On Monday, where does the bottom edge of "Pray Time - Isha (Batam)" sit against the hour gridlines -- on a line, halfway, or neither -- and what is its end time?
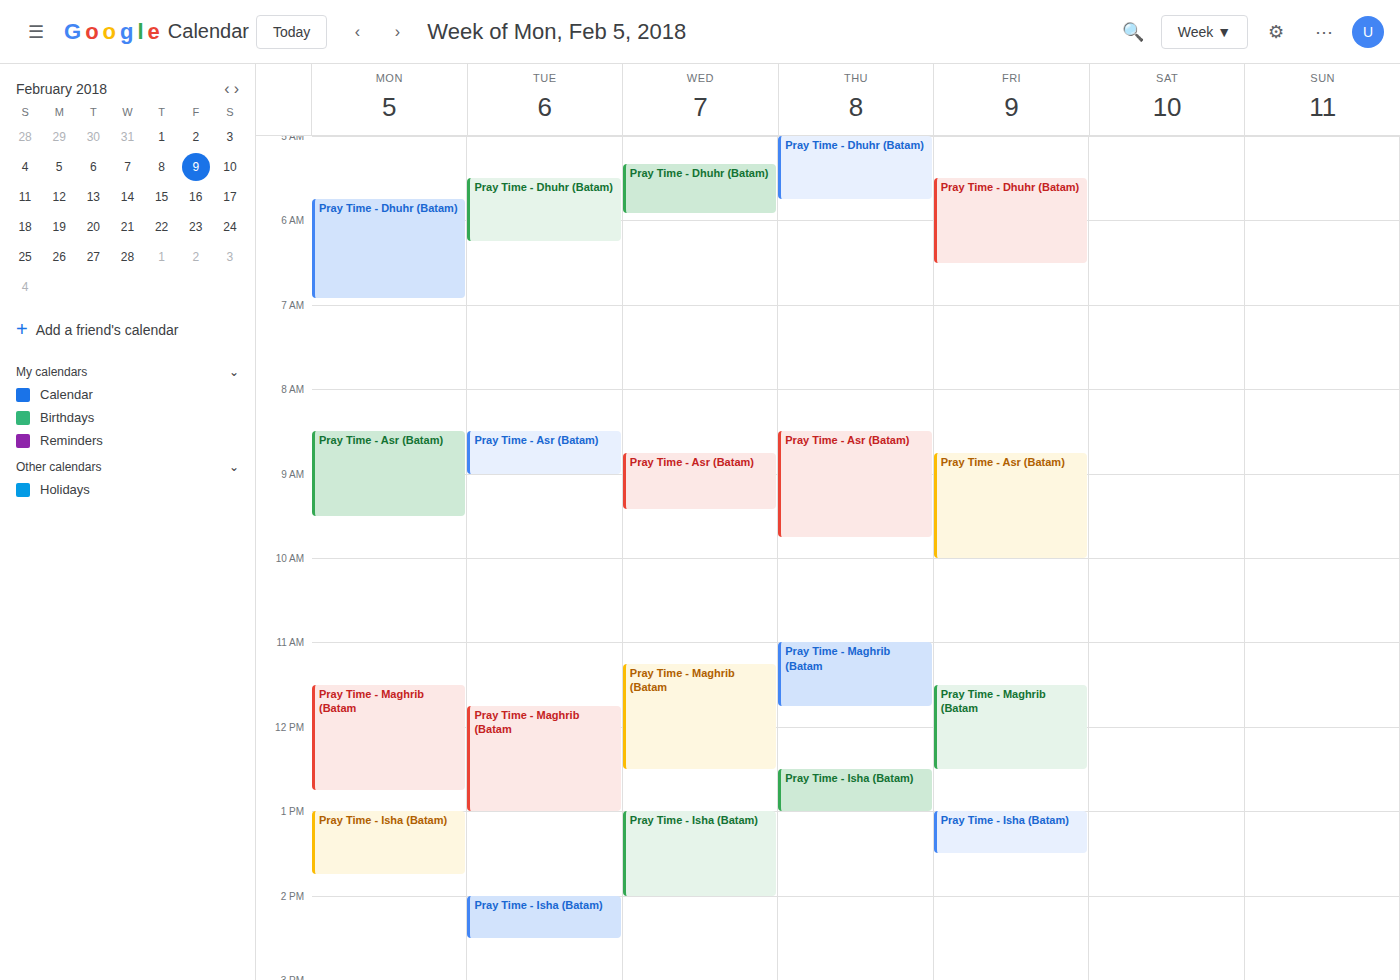
1:45 PM -- neither: three quarters of the way from the 1 PM line to the 2 PM line.